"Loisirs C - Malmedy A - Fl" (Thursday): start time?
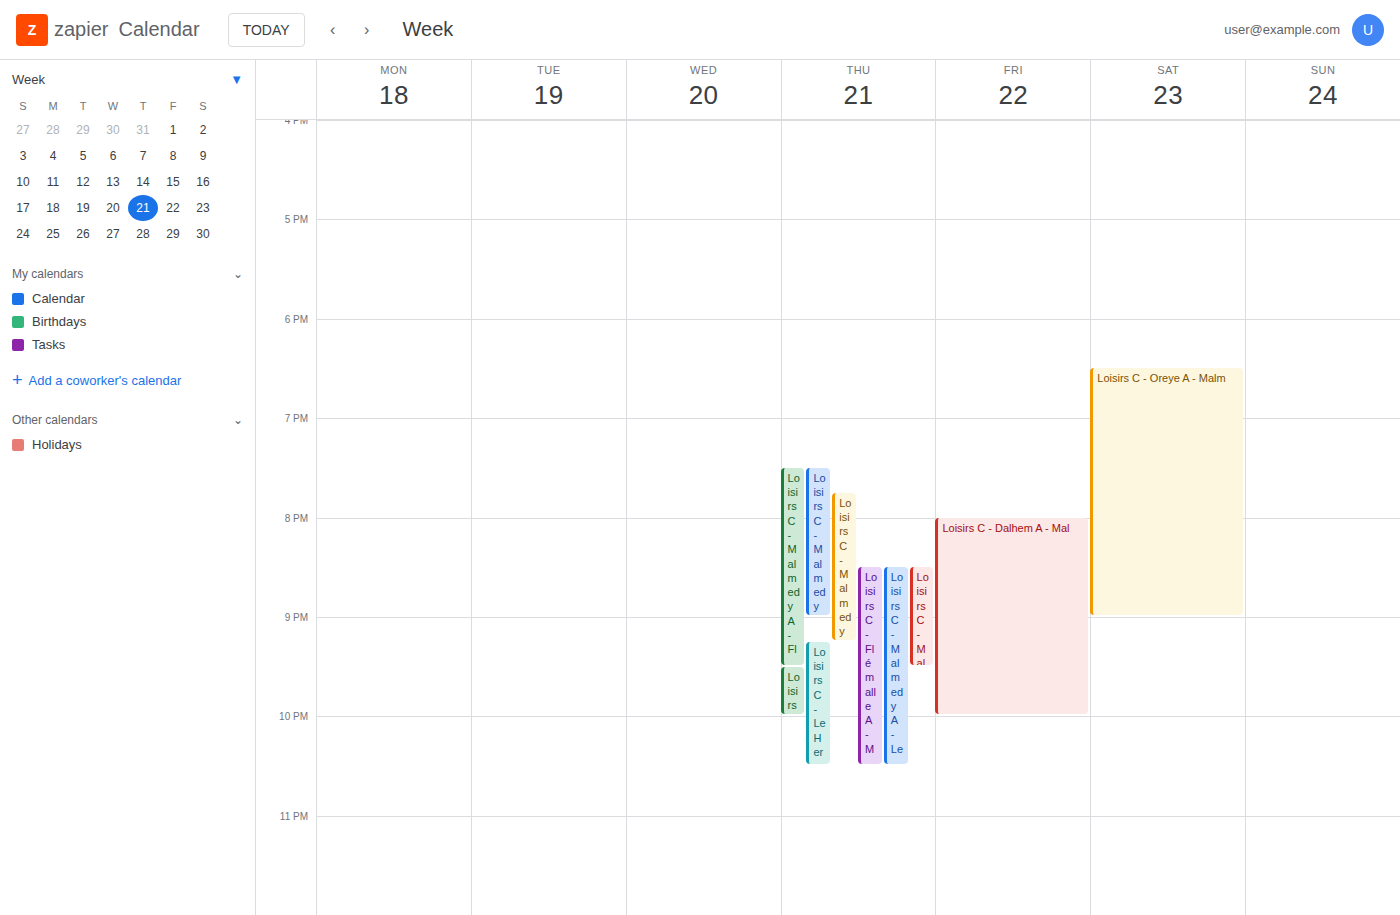
19:30